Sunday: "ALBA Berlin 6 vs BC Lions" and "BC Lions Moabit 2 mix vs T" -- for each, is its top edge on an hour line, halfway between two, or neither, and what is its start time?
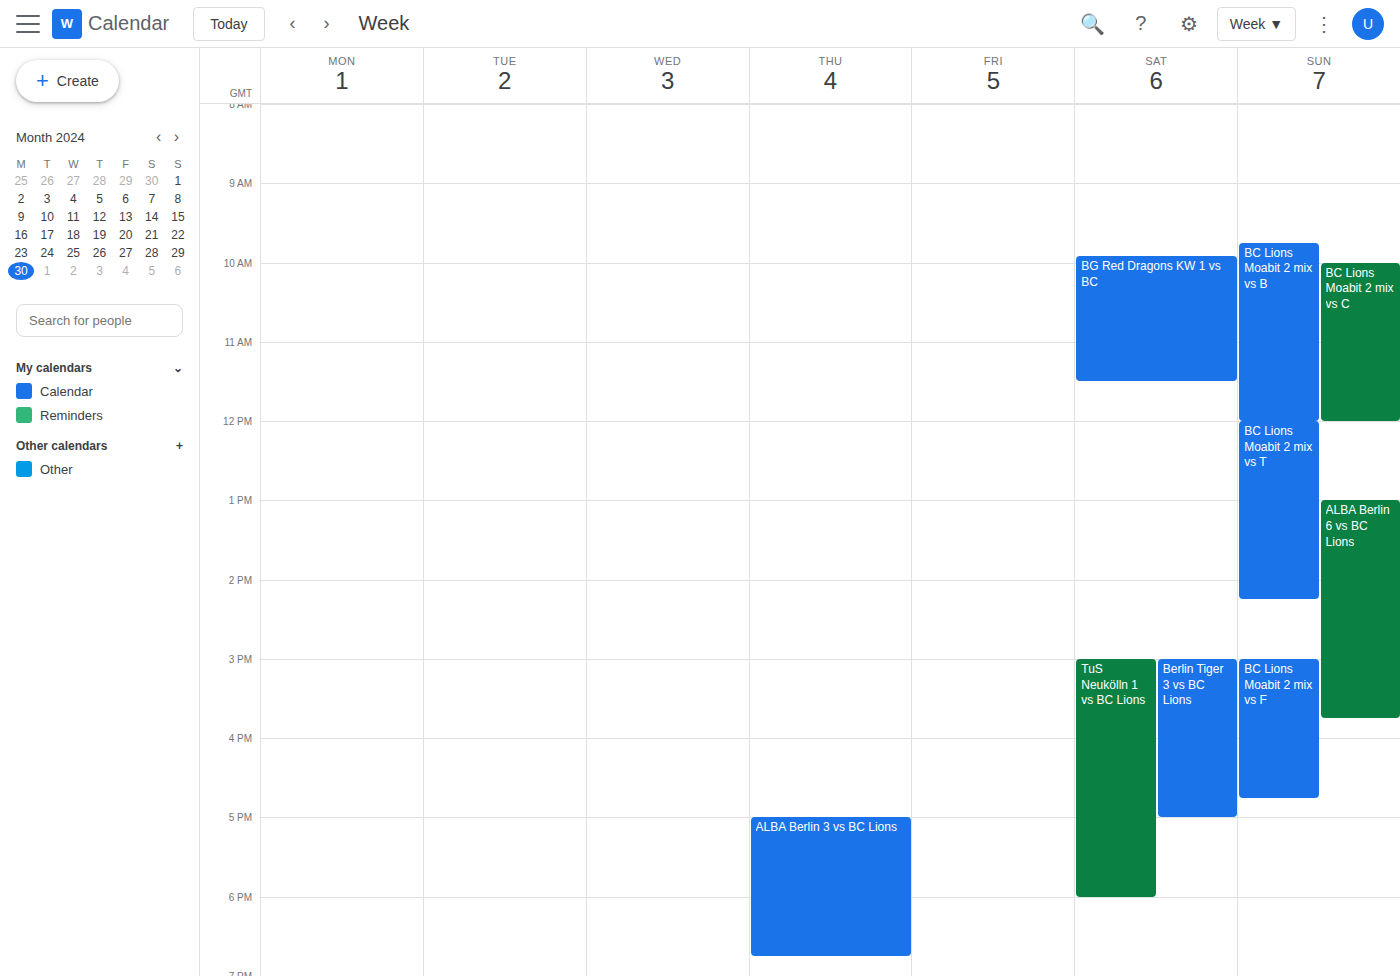
"ALBA Berlin 6 vs BC Lions": 1:00 PM, exactly on the 1 PM line. "BC Lions Moabit 2 mix vs T": 12:00 PM, exactly on the 12 PM line.